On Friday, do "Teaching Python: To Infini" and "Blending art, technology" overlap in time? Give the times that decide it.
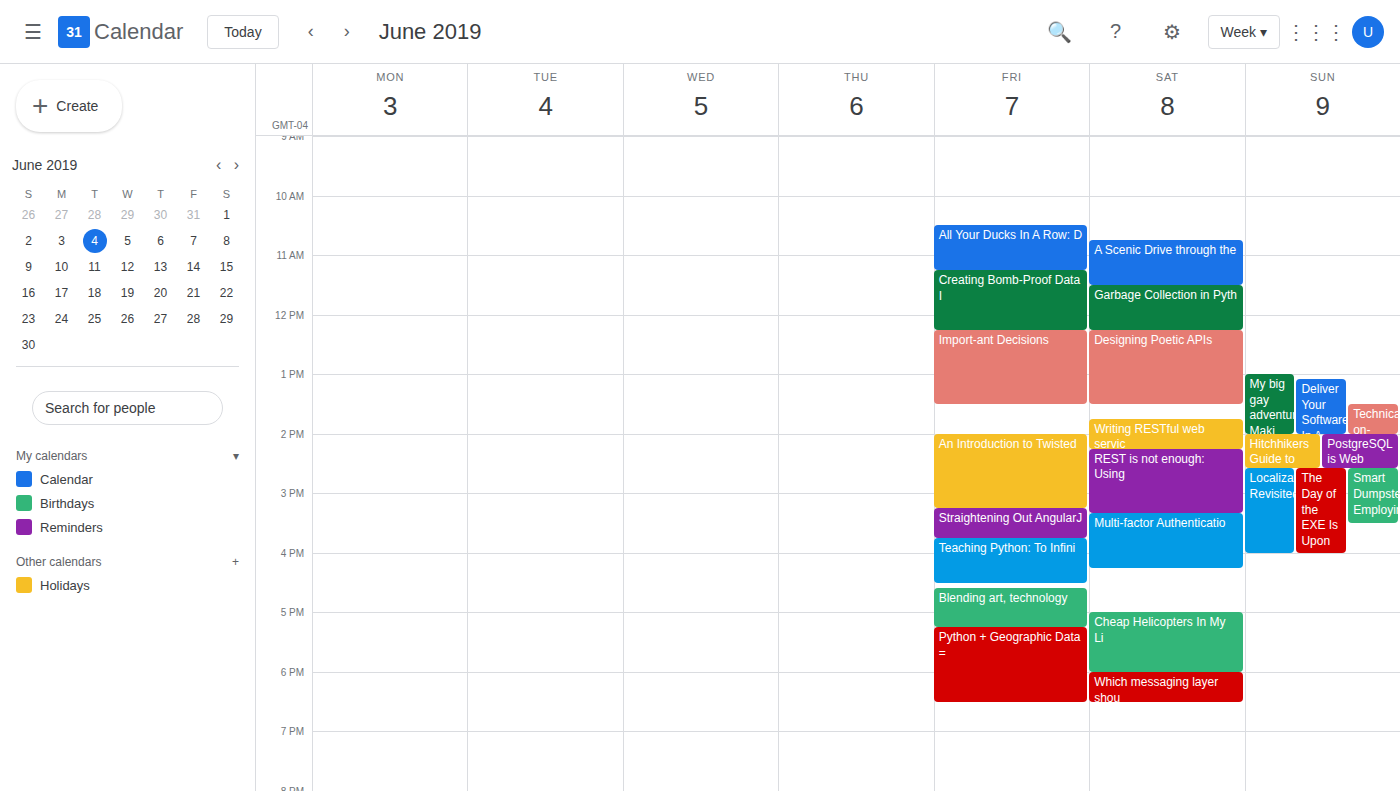
"Teaching Python: To Infini" ends at 4:30 PM and "Blending art, technology" starts at 4:35 PM -- no overlap.